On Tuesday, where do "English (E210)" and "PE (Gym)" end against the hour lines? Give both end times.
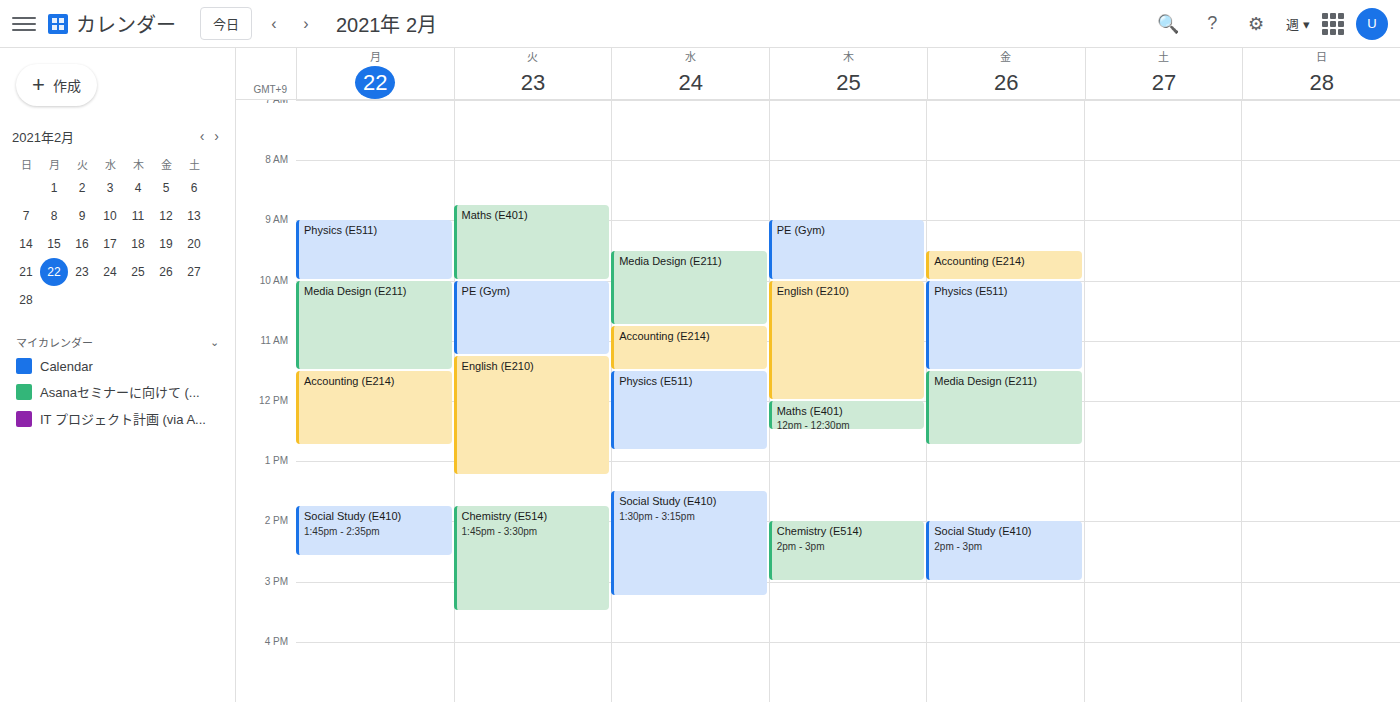
"English (E210)": 1:15 PM, neither: a quarter of the way from the 1 PM line to the 2 PM line. "PE (Gym)": 11:15 AM, neither: a quarter of the way from the 11 AM line to the 12 PM line.